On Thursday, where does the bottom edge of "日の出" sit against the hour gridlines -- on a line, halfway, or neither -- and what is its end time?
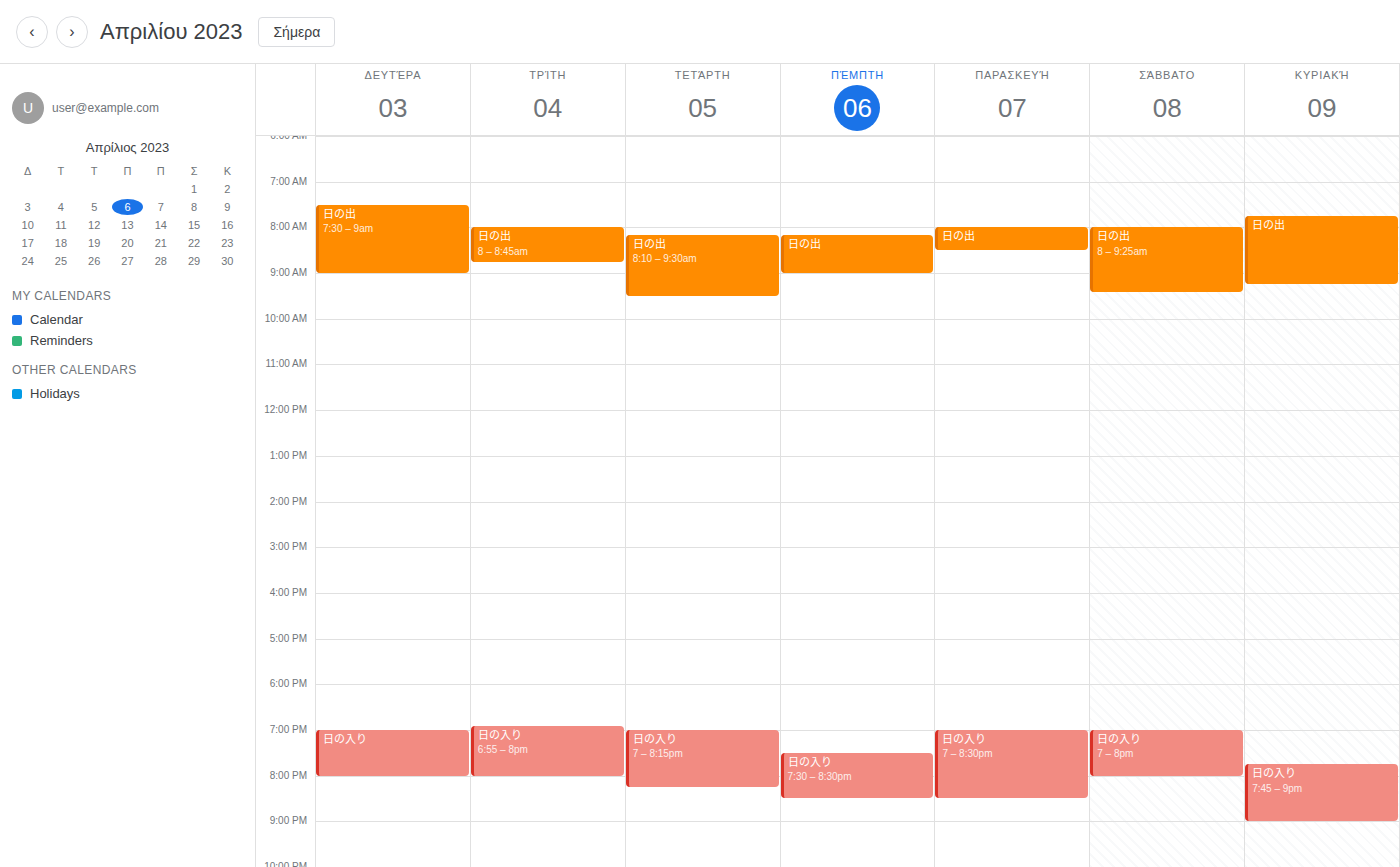
09:00 -- exactly on the 09:00 line.